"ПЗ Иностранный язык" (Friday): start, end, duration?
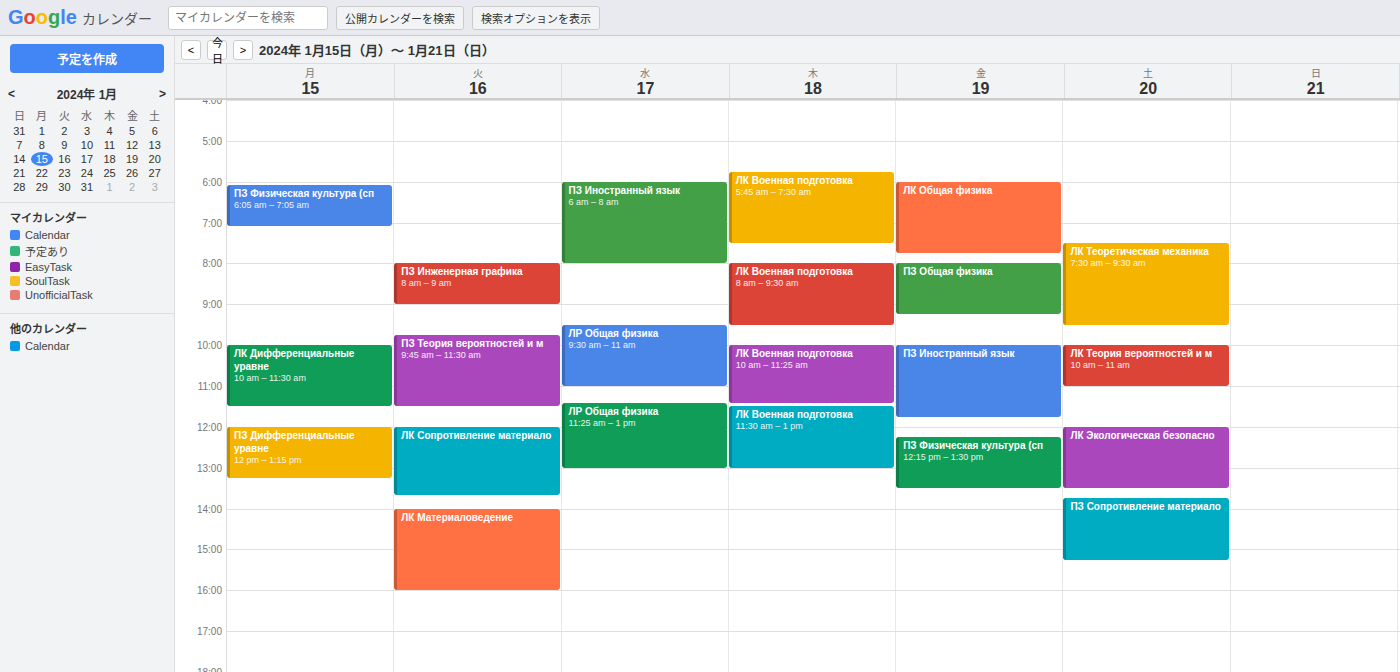
10:00 AM to 11:45 AM, 1 hour 45 minutes